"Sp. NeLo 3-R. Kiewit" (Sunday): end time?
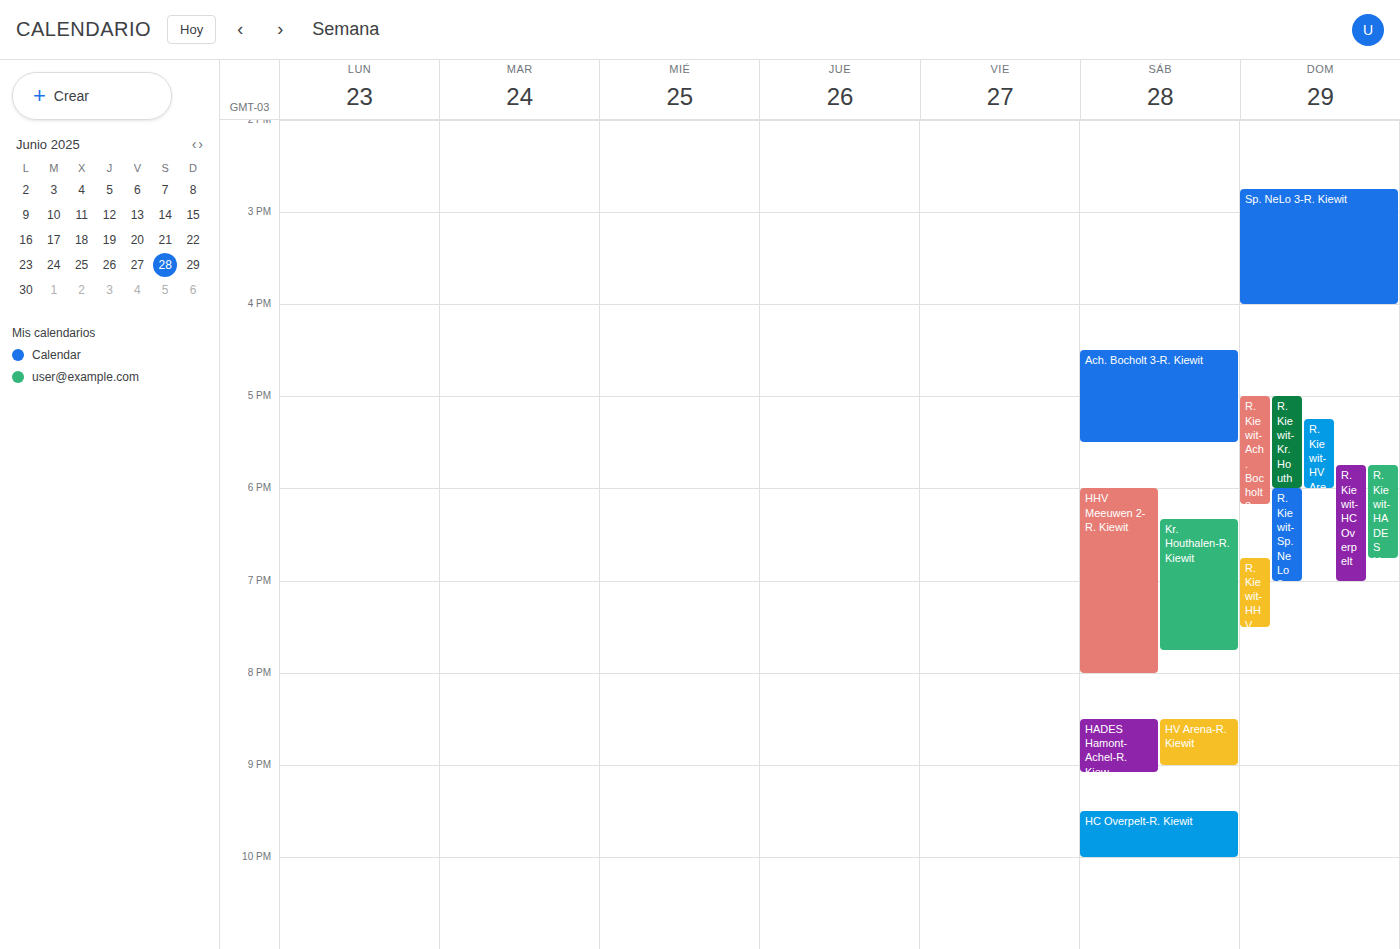
4:00 PM